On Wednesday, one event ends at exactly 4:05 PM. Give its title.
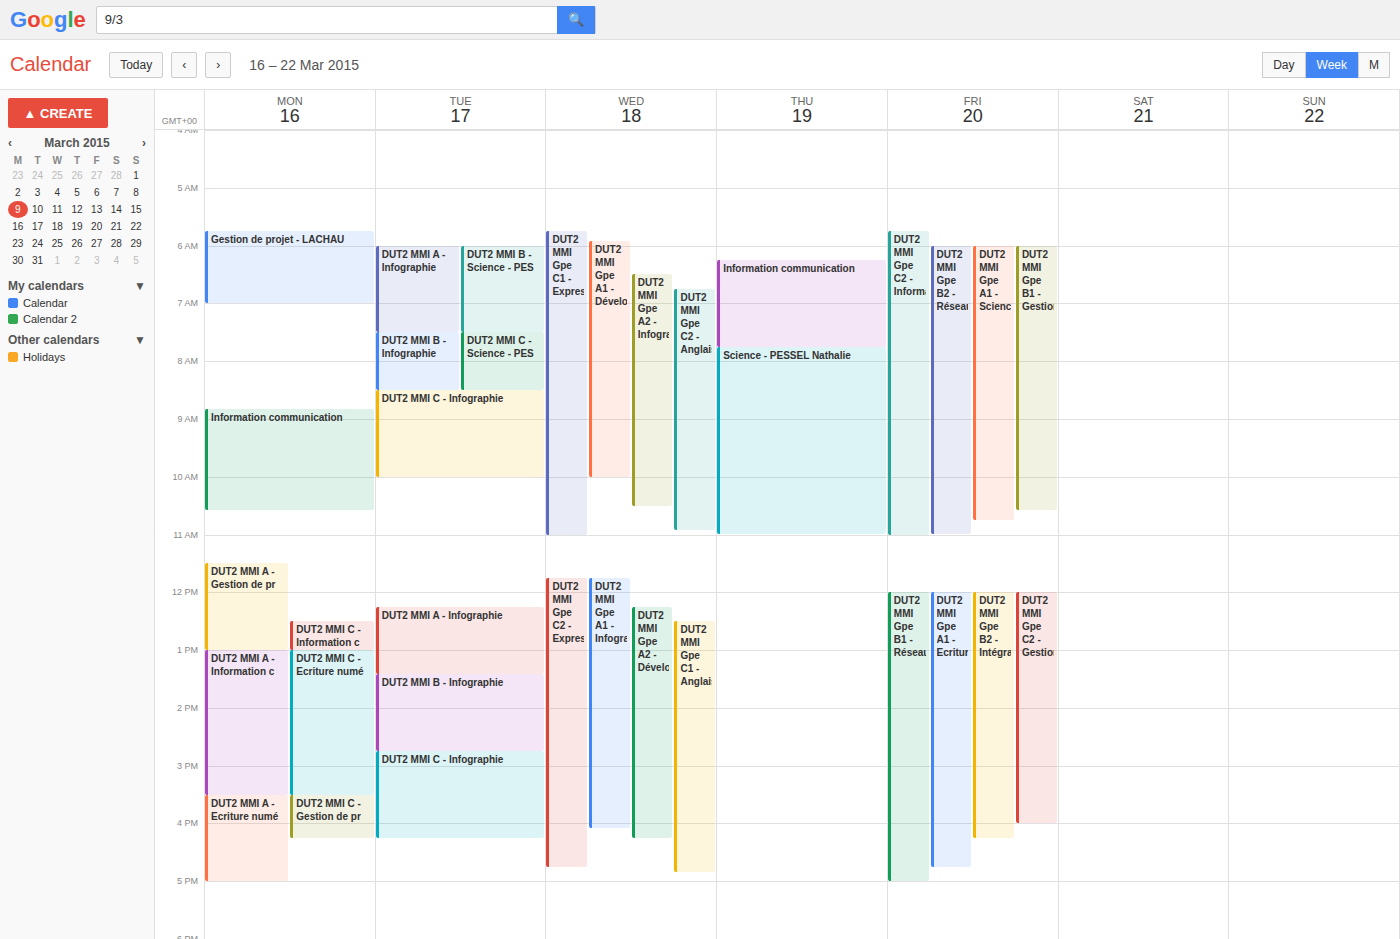
"DUT2 MMI Gpe A1 - Infograp"